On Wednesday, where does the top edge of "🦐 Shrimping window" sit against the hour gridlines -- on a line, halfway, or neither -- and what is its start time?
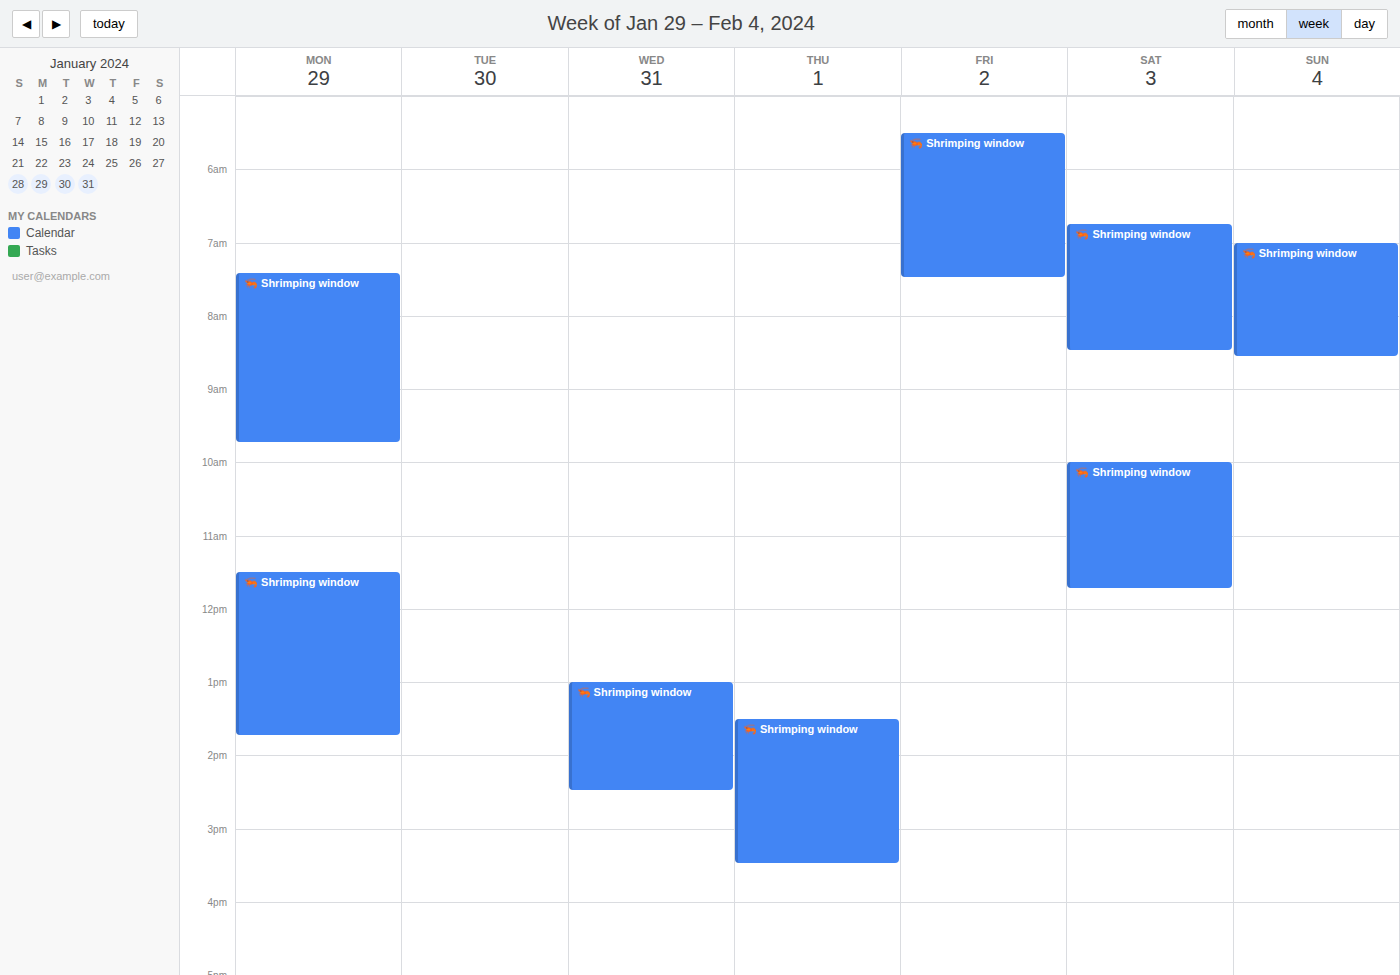
1:00 PM -- exactly on the 1 PM line.